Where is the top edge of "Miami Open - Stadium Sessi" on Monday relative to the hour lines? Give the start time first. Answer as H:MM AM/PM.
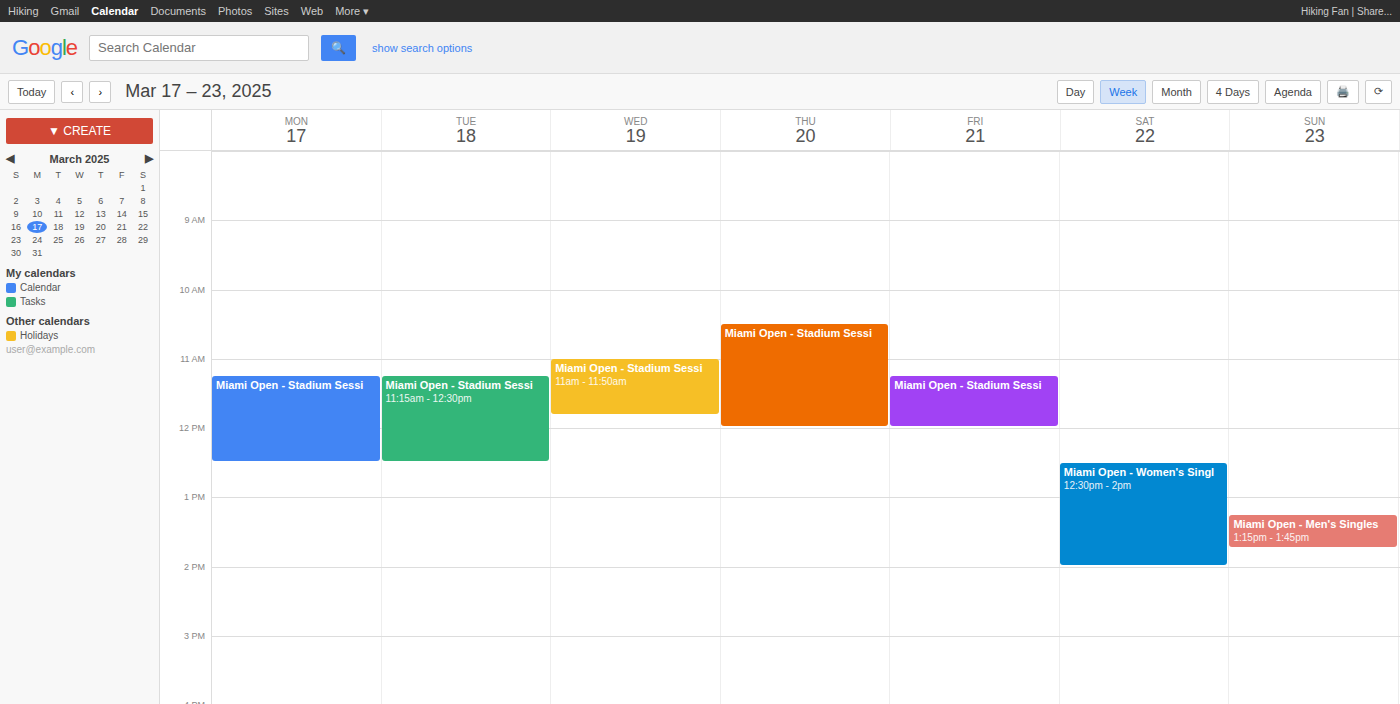
11:15 AM -- neither: a quarter of the way from the 11 AM line to the 12 PM line.